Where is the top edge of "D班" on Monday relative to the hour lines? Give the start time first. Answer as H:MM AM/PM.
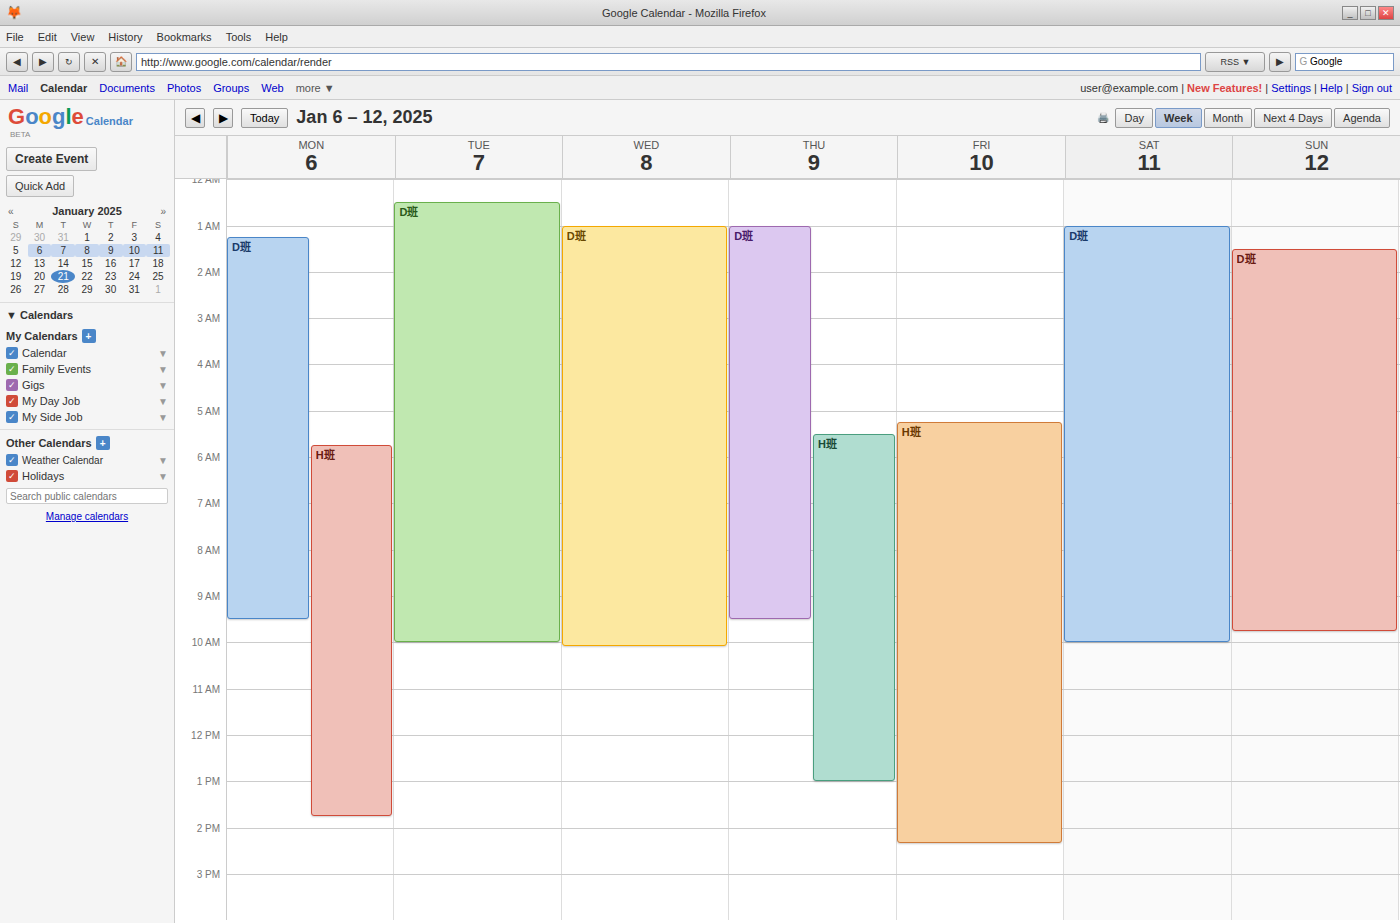
1:15 AM -- neither: a quarter of the way from the 1 AM line to the 2 AM line.